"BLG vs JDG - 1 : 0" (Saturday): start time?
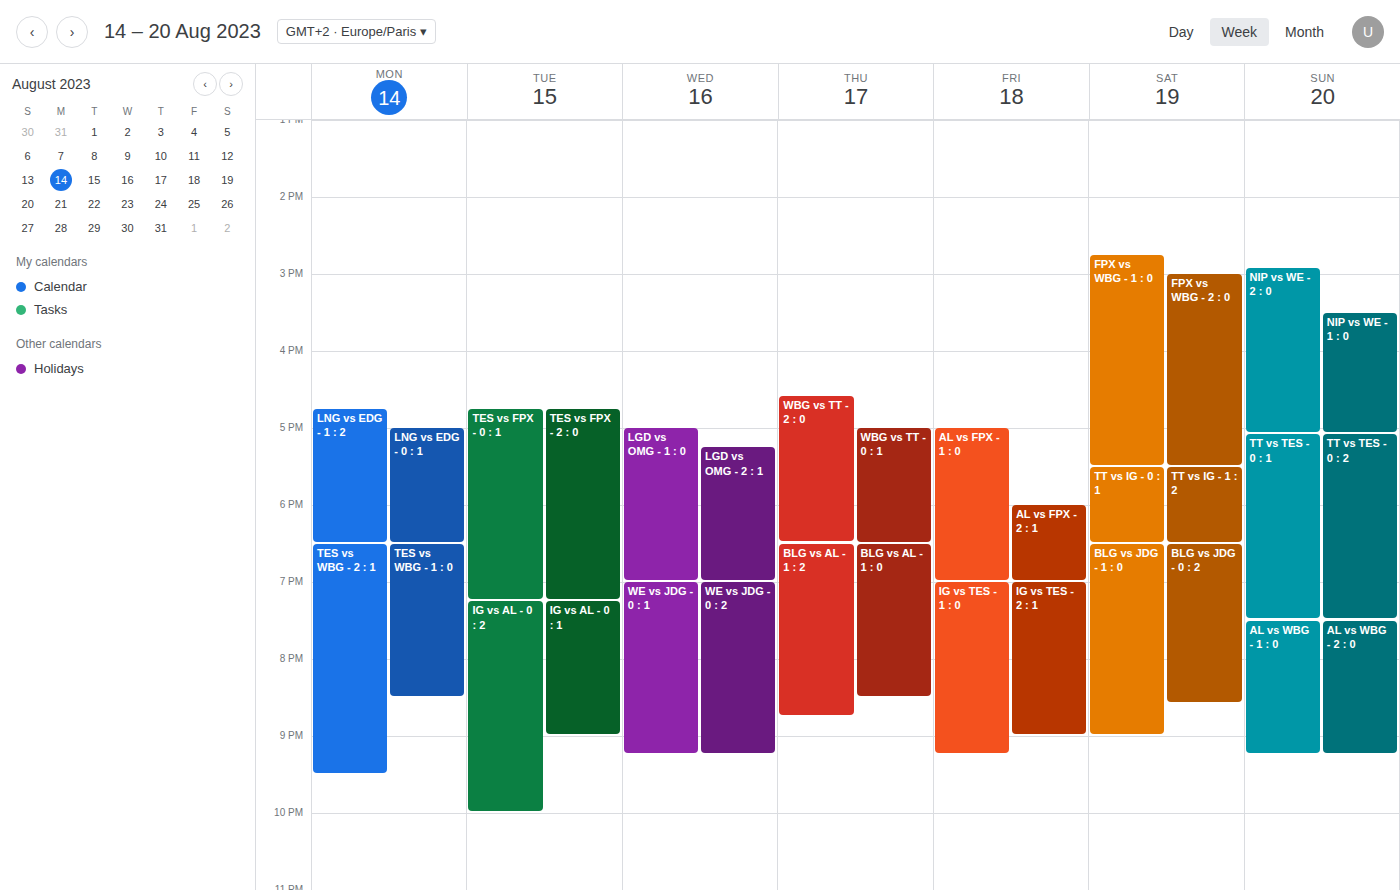
6:30 PM